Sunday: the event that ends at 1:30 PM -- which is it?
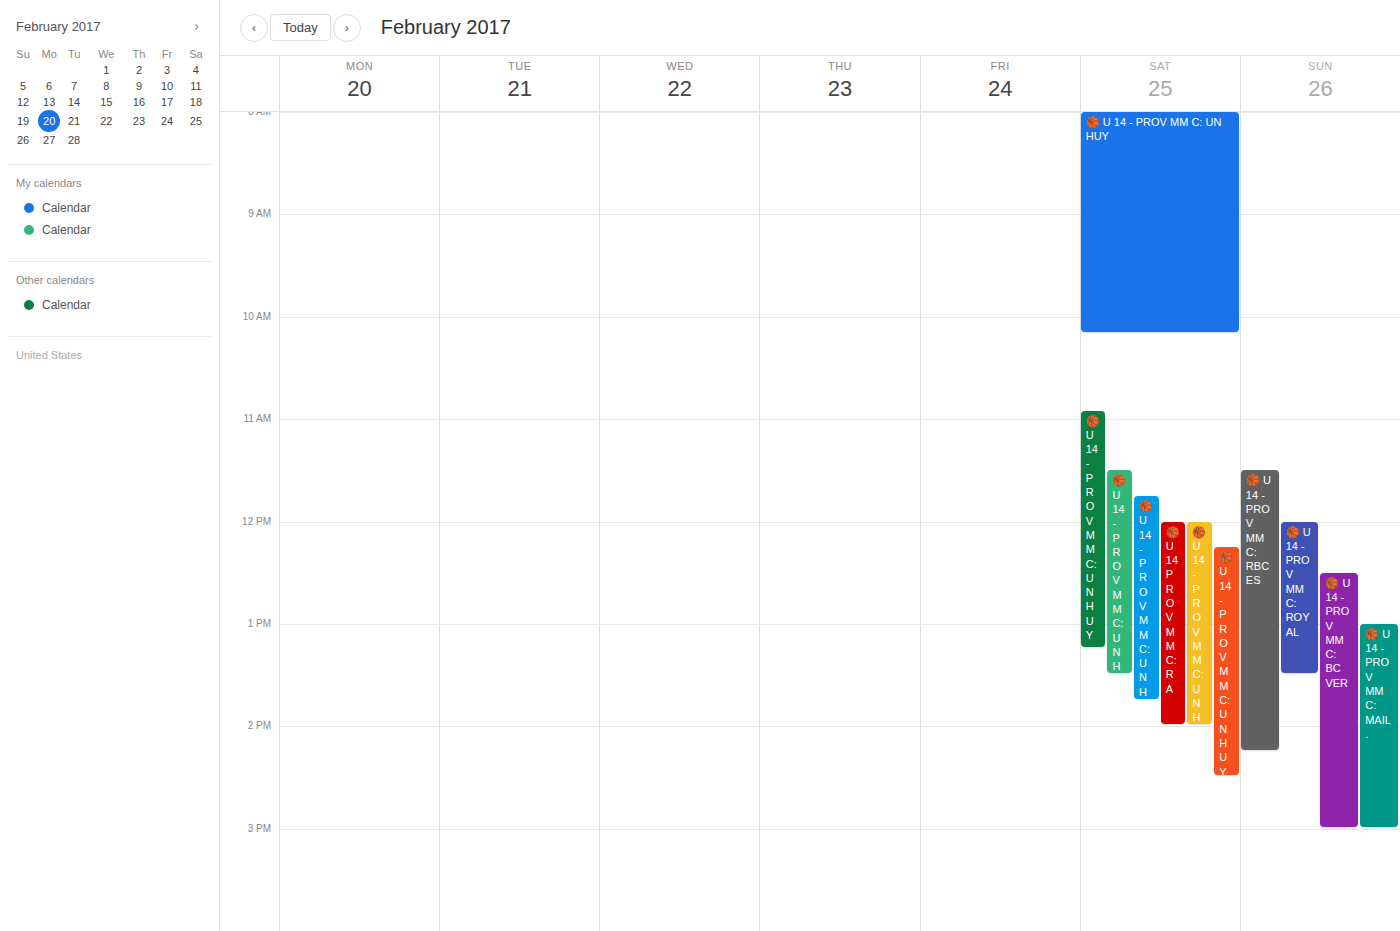
"🏀 U 14 - PROV MM C: ROYAL"